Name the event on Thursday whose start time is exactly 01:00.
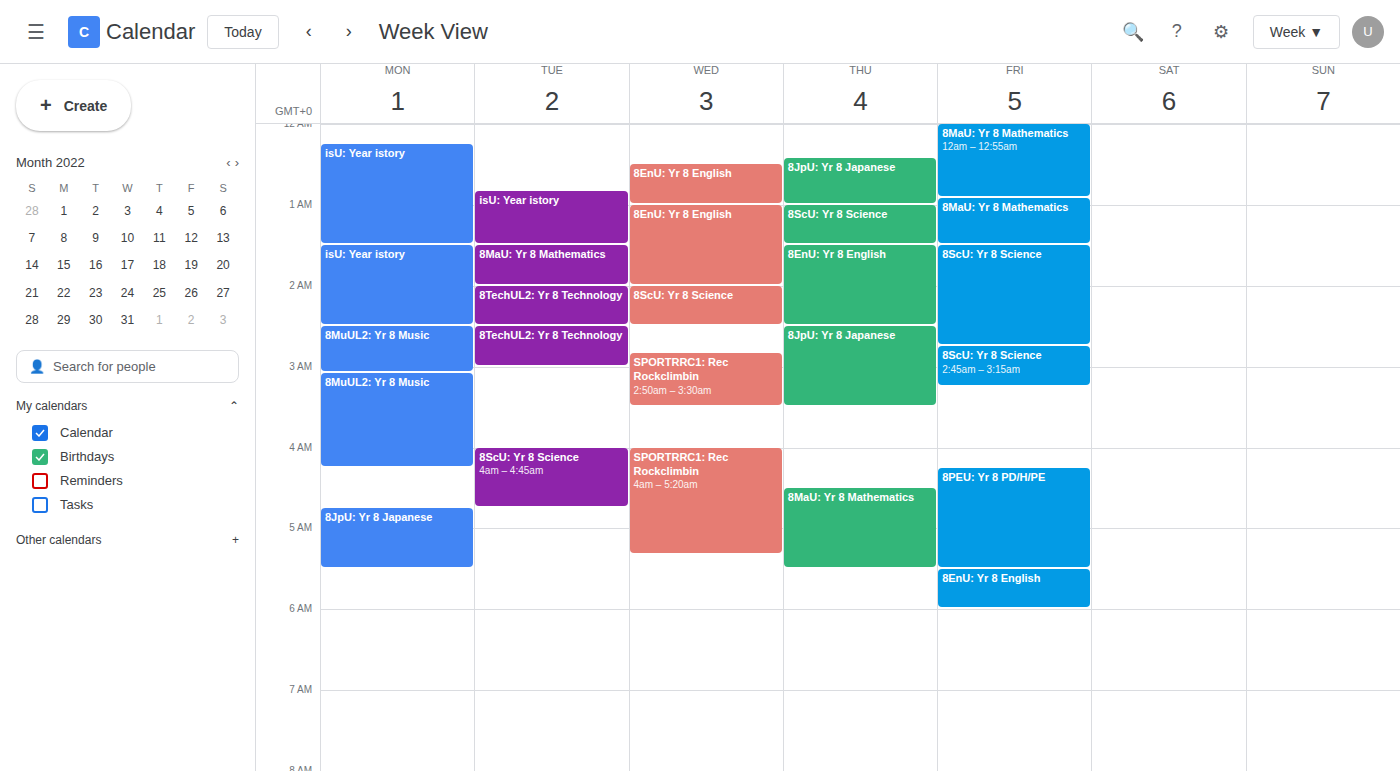
"8ScU: Yr 8 Science"